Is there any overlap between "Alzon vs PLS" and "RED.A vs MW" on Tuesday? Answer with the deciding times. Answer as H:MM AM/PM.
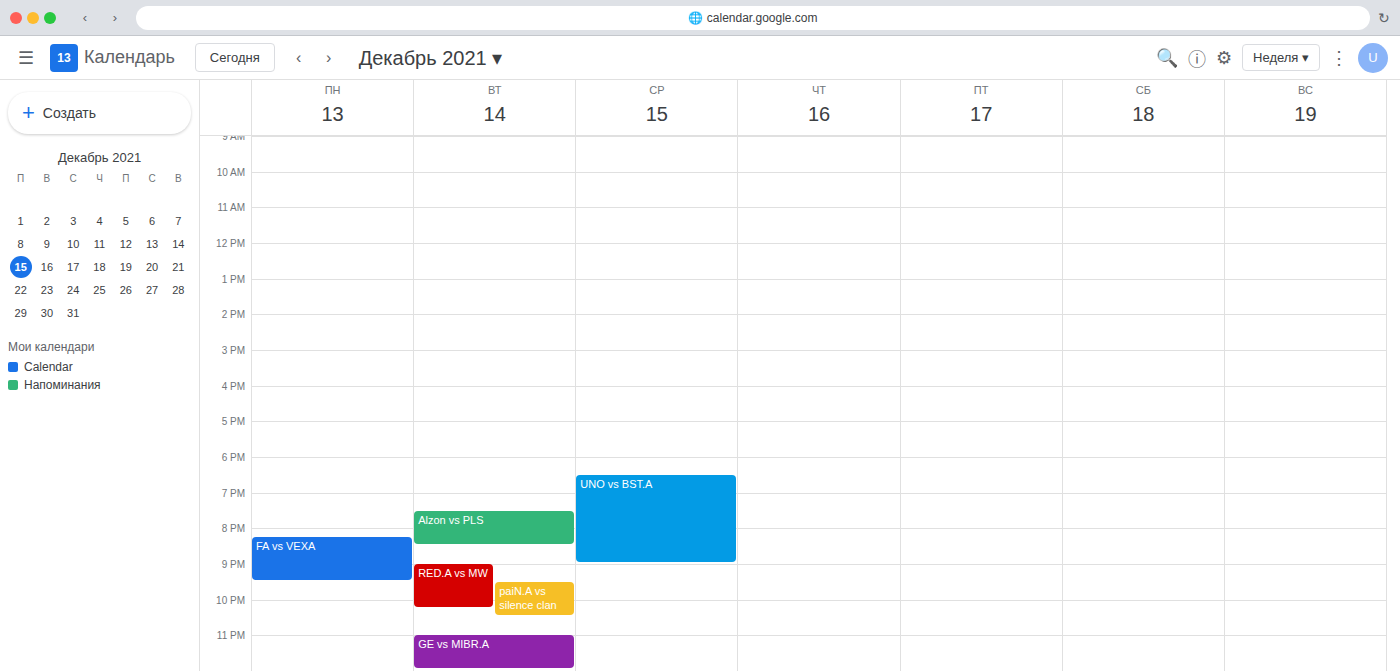
"Alzon vs PLS" ends at 8:30 PM and "RED.A vs MW" starts at 9:00 PM -- no overlap.